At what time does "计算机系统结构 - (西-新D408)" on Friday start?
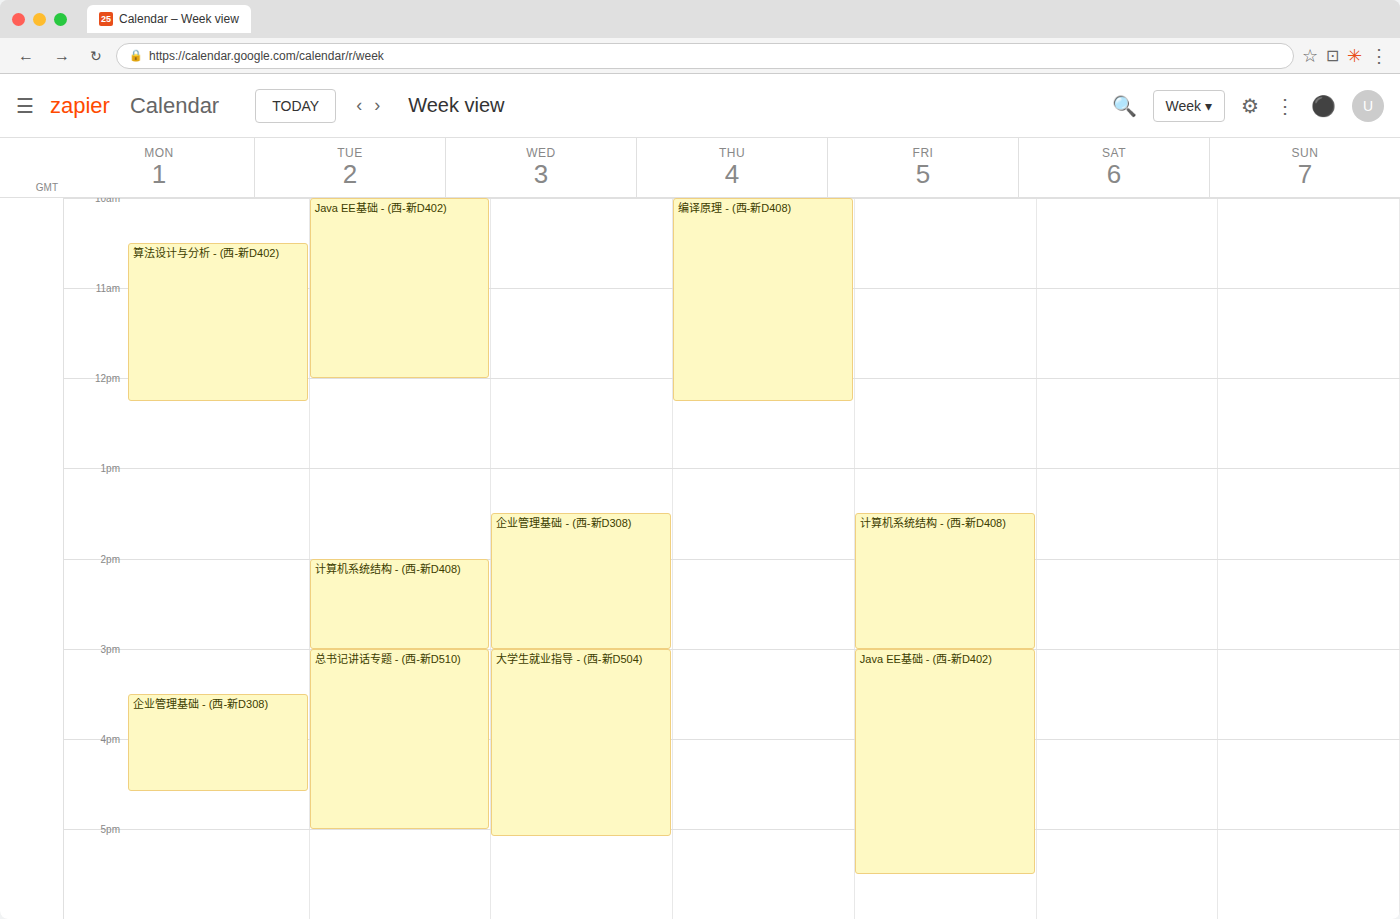
1:30 PM